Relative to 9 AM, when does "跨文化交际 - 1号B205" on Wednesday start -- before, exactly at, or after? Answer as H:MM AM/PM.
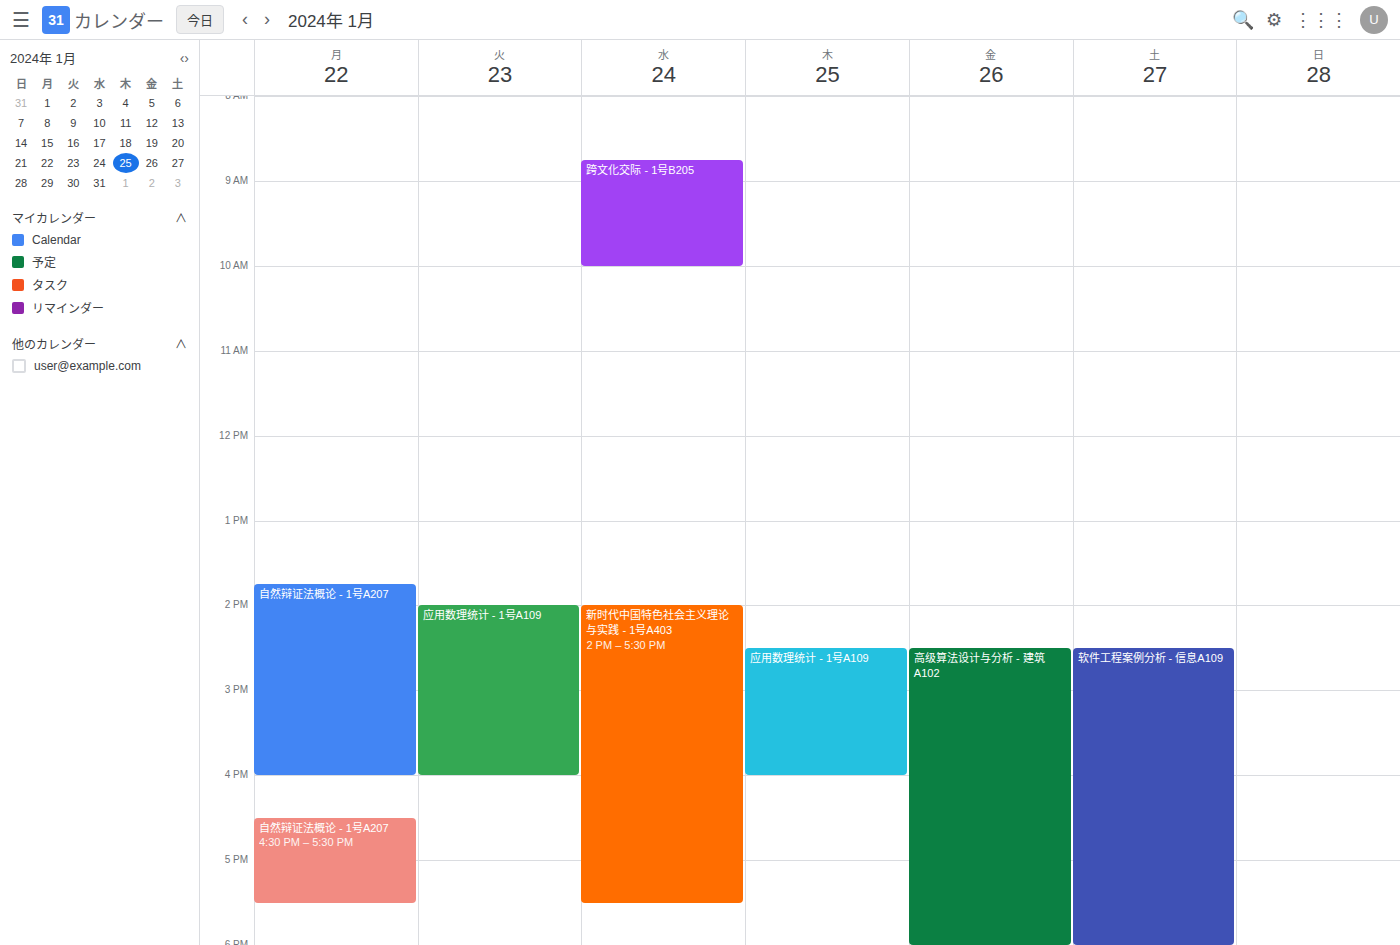
8:45 AM -- before 9 AM, 15 minutes above the 9 AM line.